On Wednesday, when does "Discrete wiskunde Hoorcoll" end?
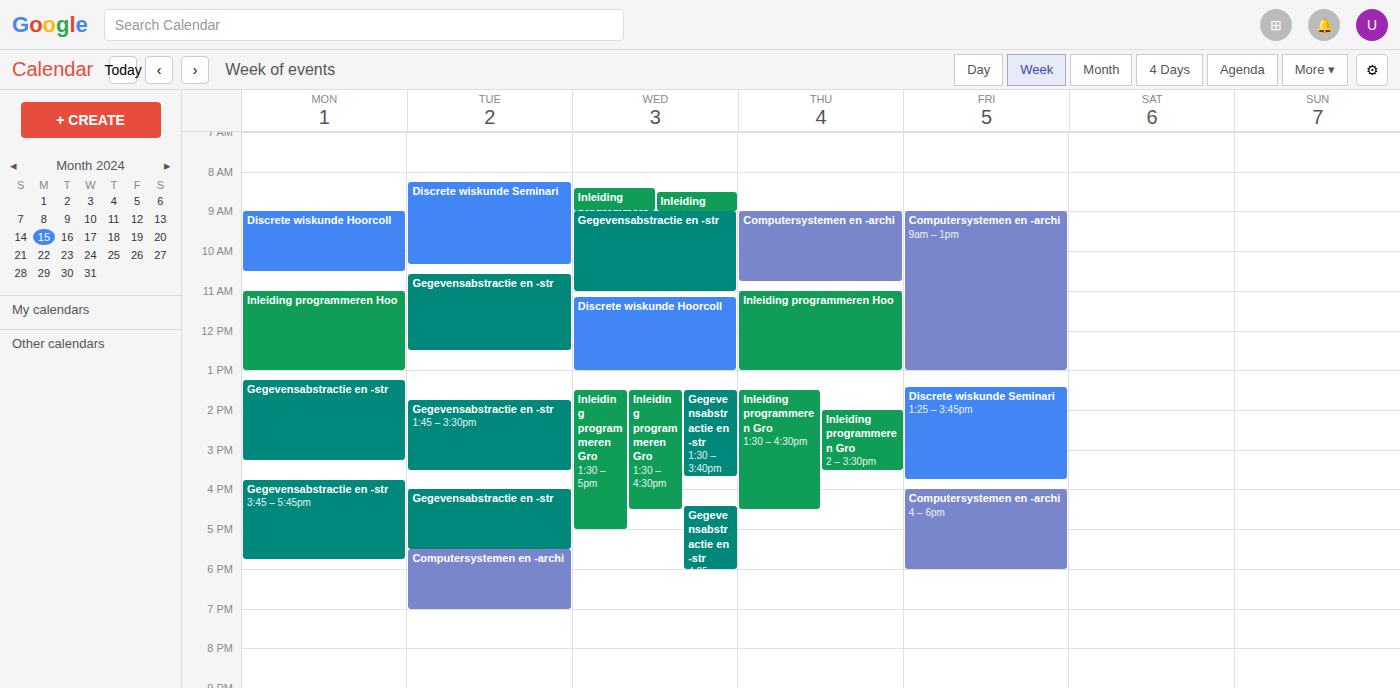
1:00 PM